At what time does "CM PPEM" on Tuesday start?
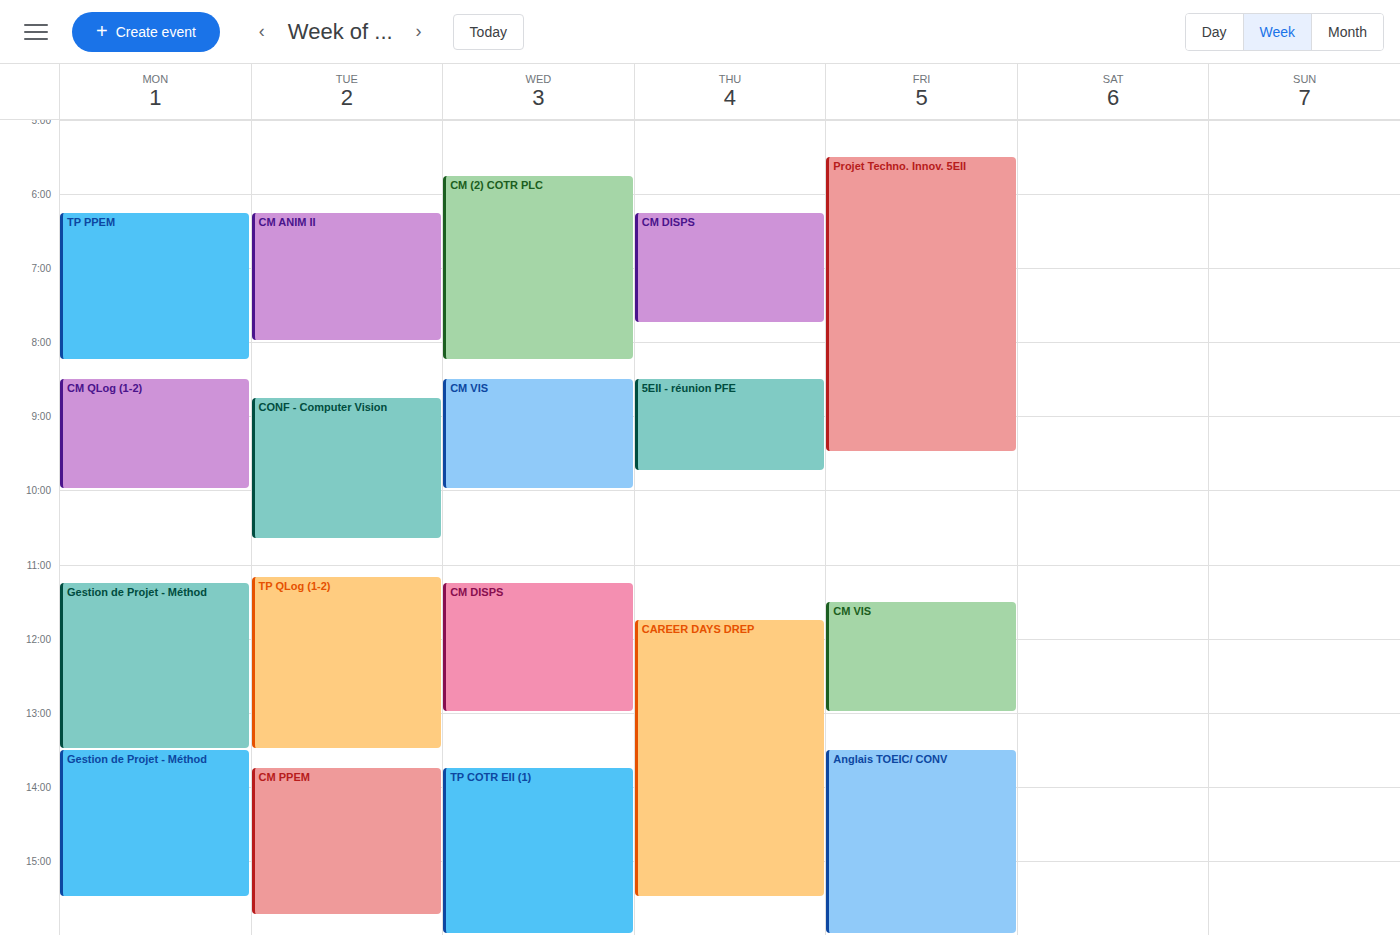
1:45 PM